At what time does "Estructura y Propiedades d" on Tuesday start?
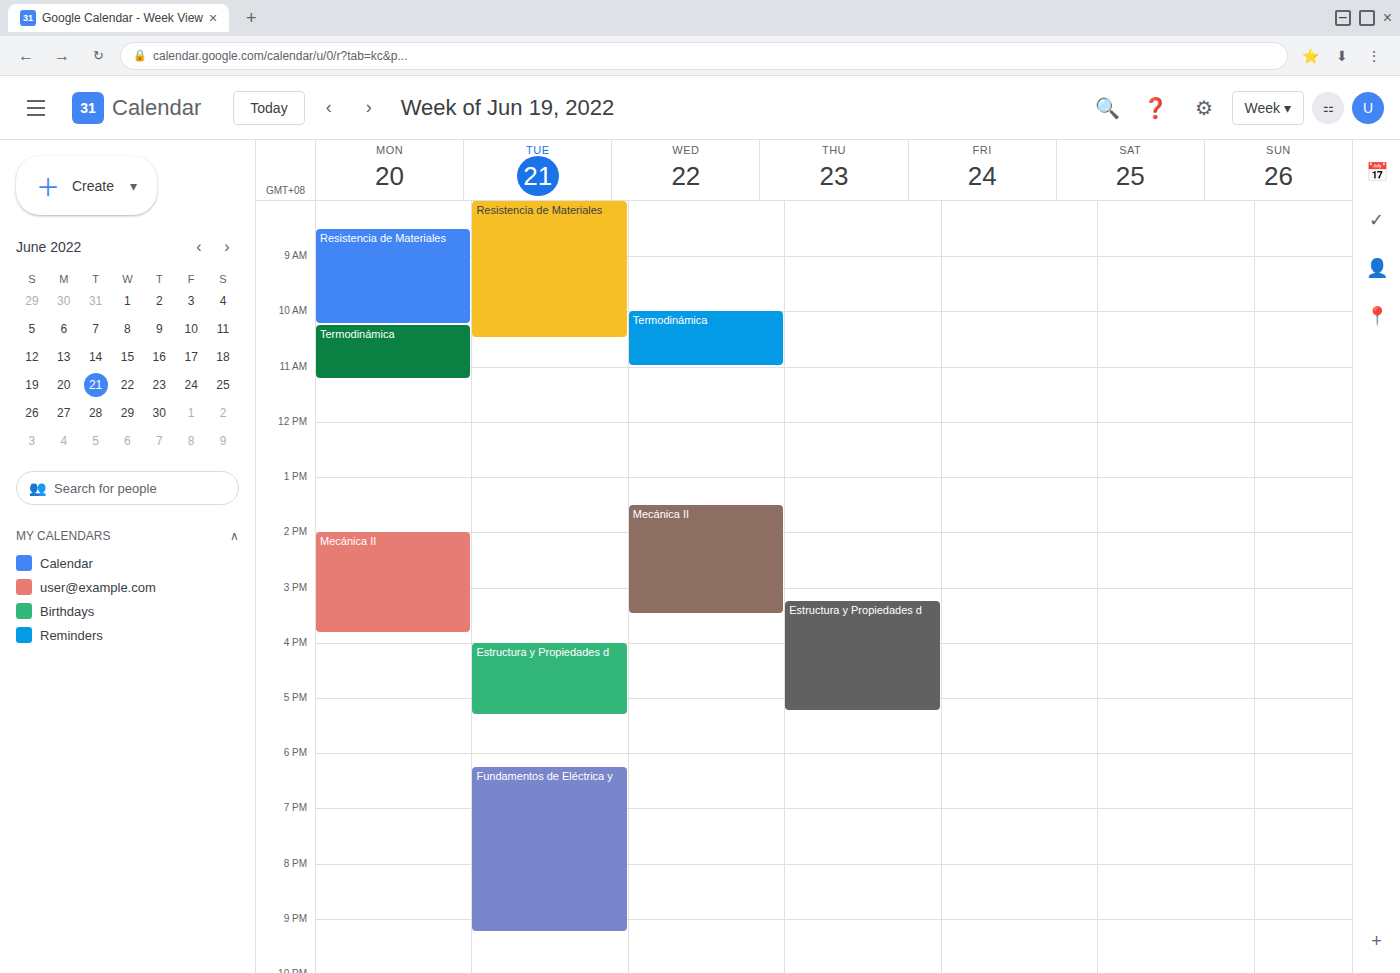
4:00 PM